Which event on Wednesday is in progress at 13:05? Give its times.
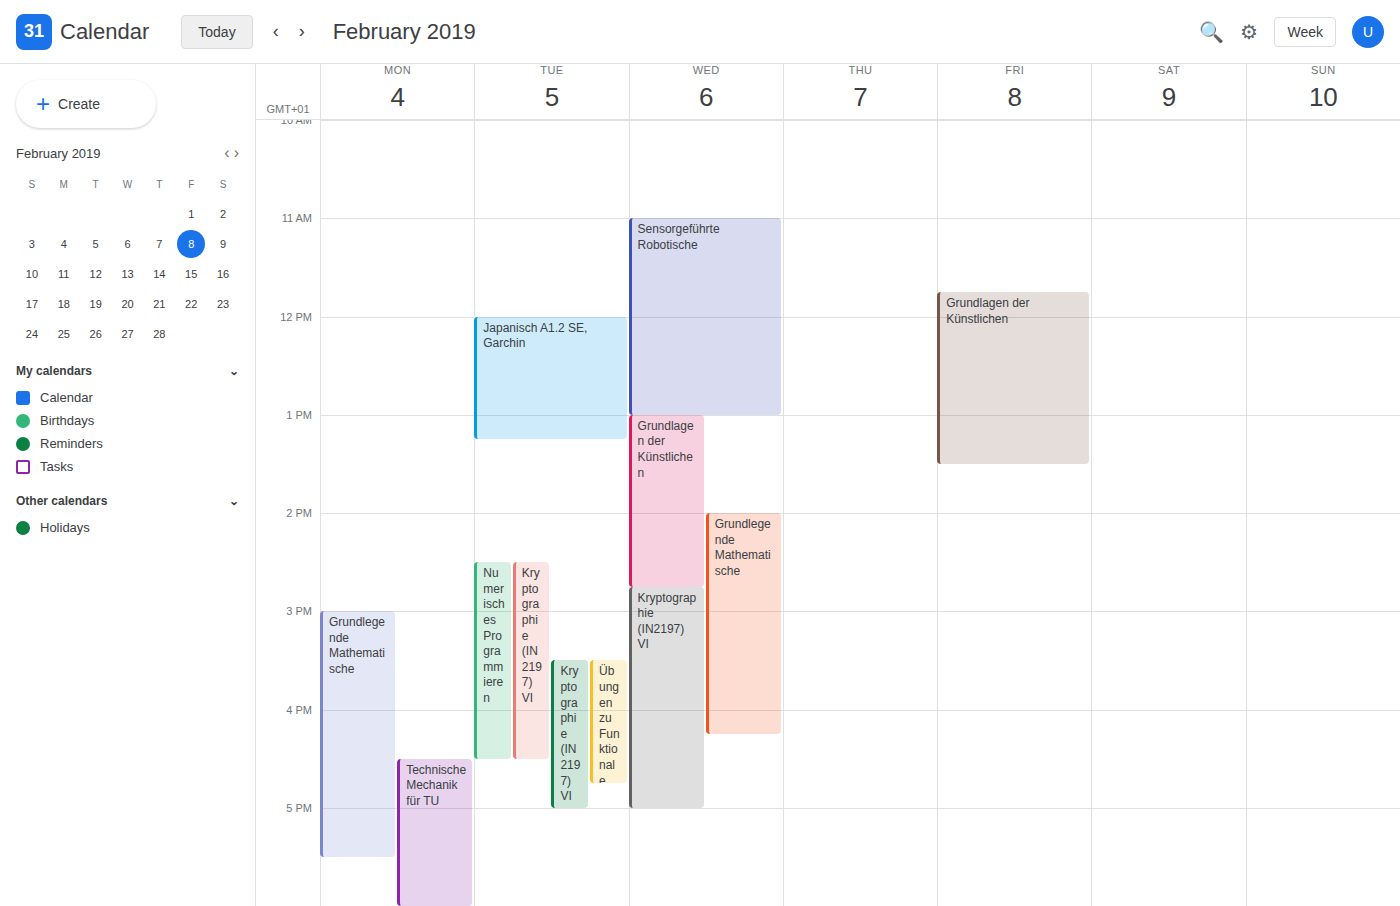
"Grundlagen der Künstlichen", 13:00 to 14:45